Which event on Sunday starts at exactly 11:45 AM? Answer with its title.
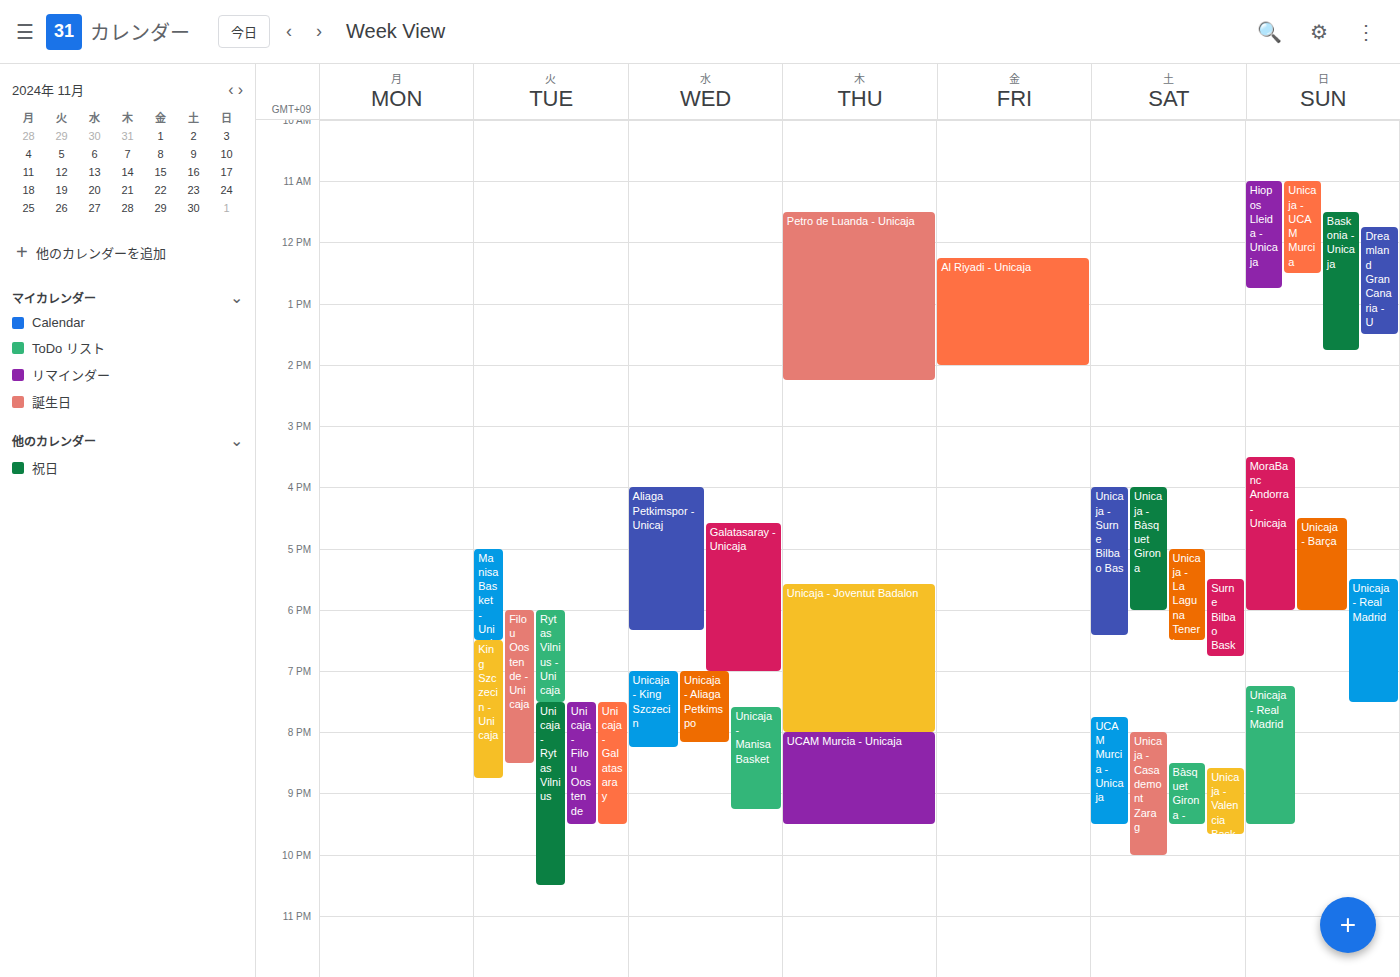
"Dreamland Gran Canaria - U"